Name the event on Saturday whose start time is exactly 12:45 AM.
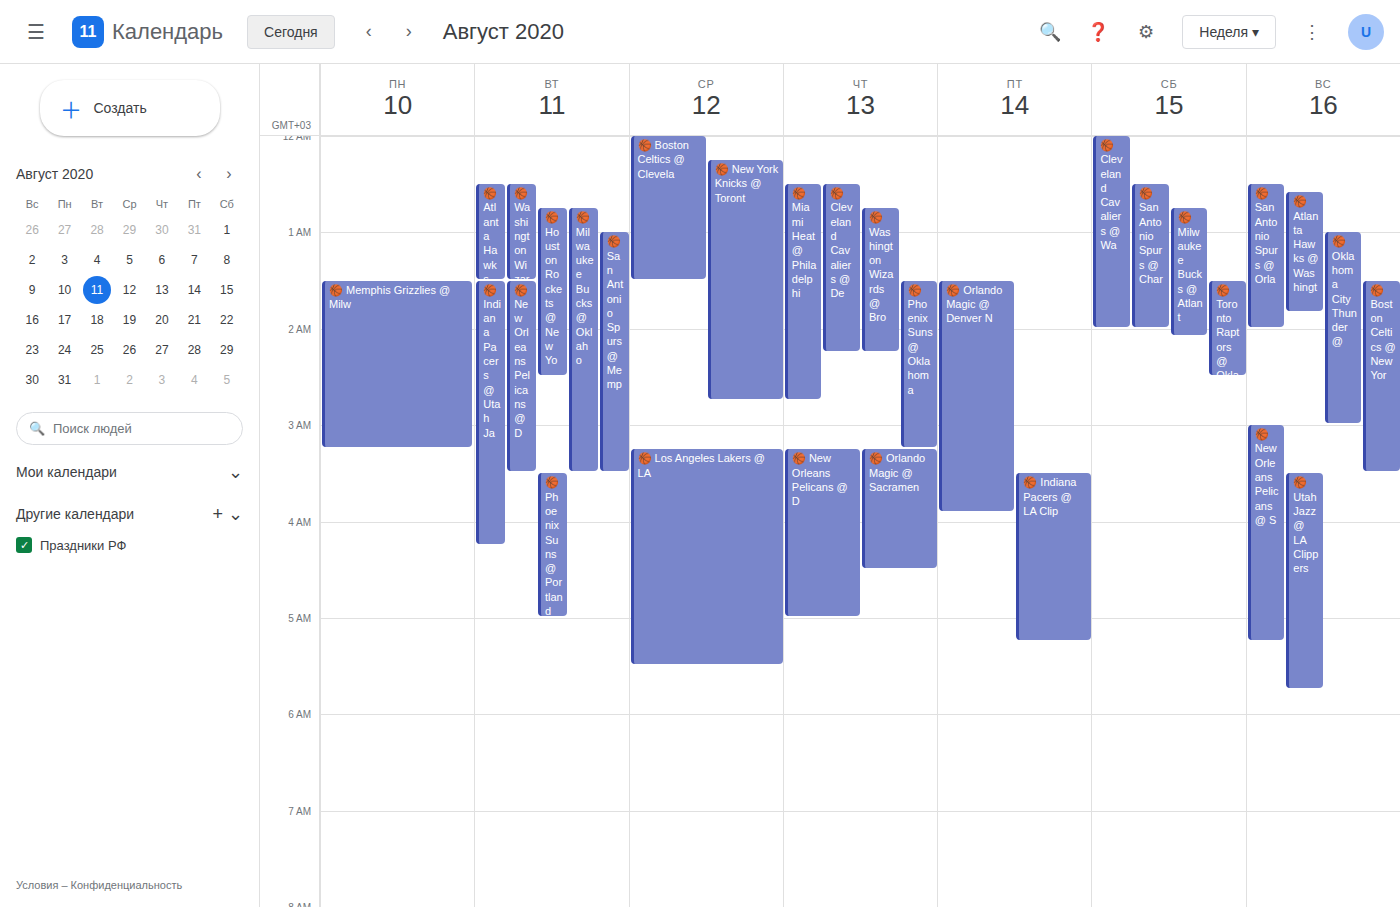
"🏀 Milwaukee Bucks @ Atlant"